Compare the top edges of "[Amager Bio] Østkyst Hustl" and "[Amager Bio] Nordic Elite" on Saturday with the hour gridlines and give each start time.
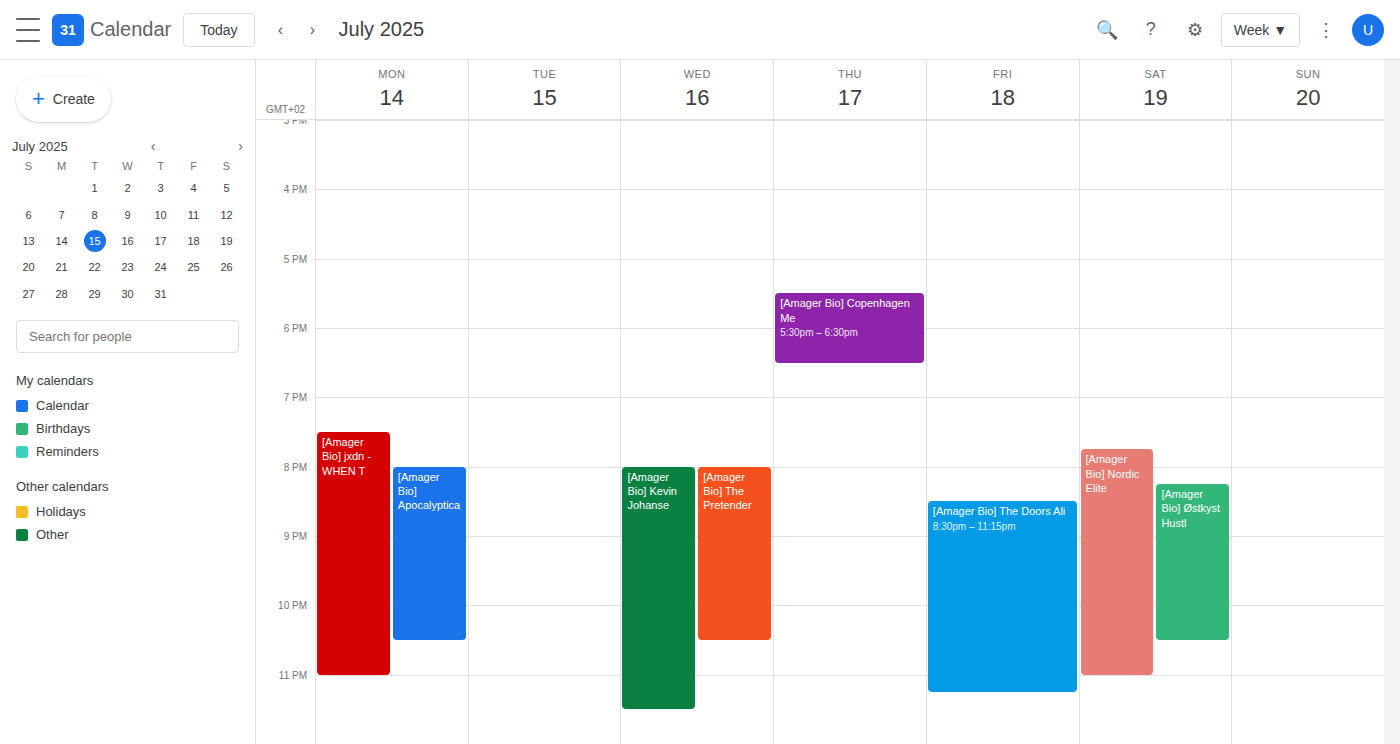
"[Amager Bio] Østkyst Hustl": 8:15 PM, neither: a quarter of the way from the 8 PM line to the 9 PM line. "[Amager Bio] Nordic Elite": 7:45 PM, neither: three quarters of the way from the 7 PM line to the 8 PM line.